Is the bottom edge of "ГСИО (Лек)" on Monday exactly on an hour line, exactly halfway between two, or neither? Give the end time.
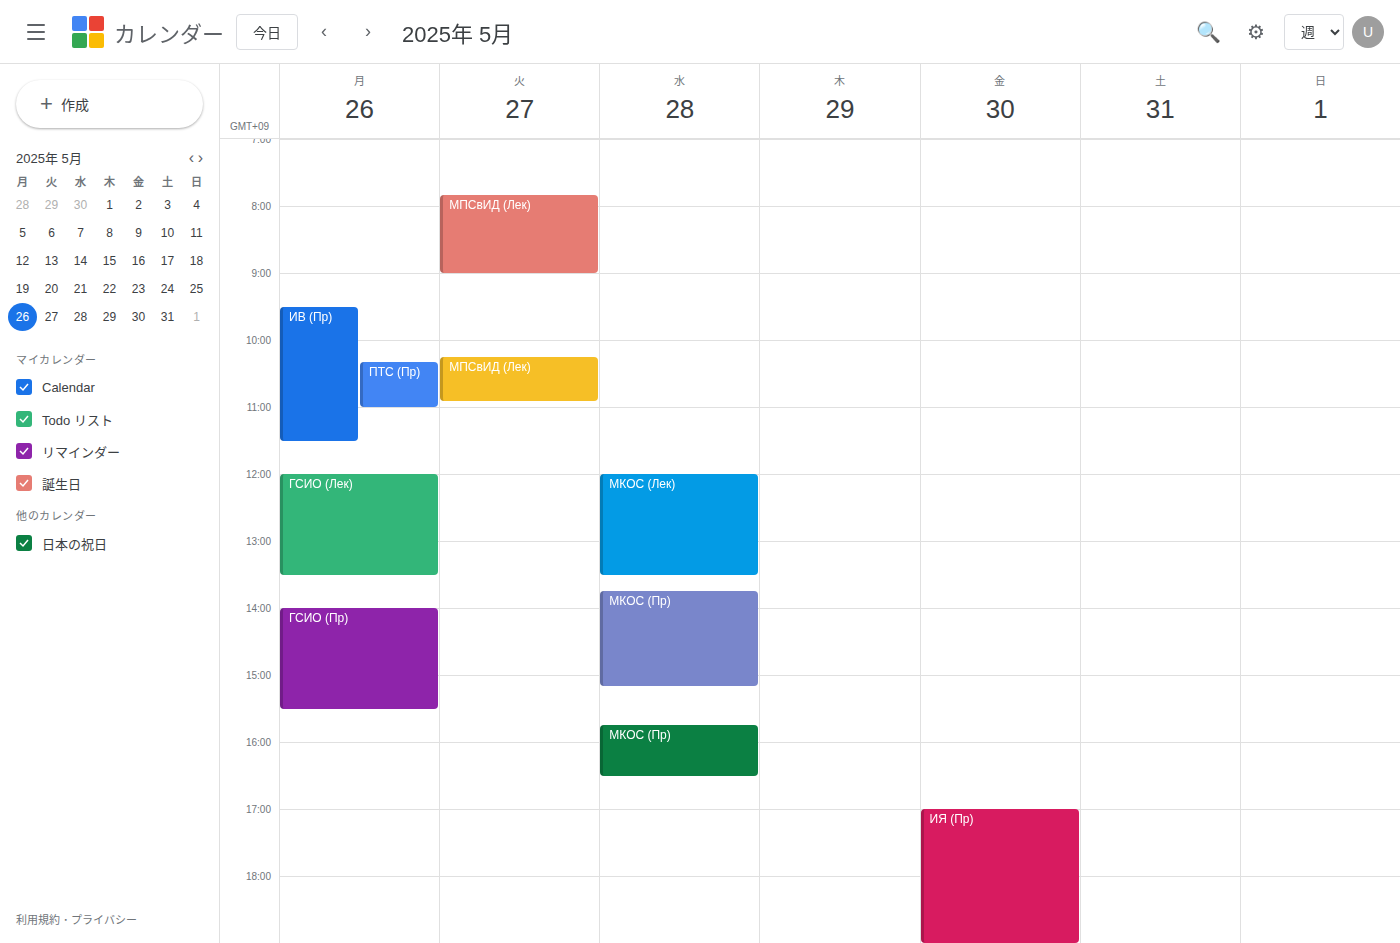
1:30 PM -- halfway between the 1 PM and 2 PM lines.